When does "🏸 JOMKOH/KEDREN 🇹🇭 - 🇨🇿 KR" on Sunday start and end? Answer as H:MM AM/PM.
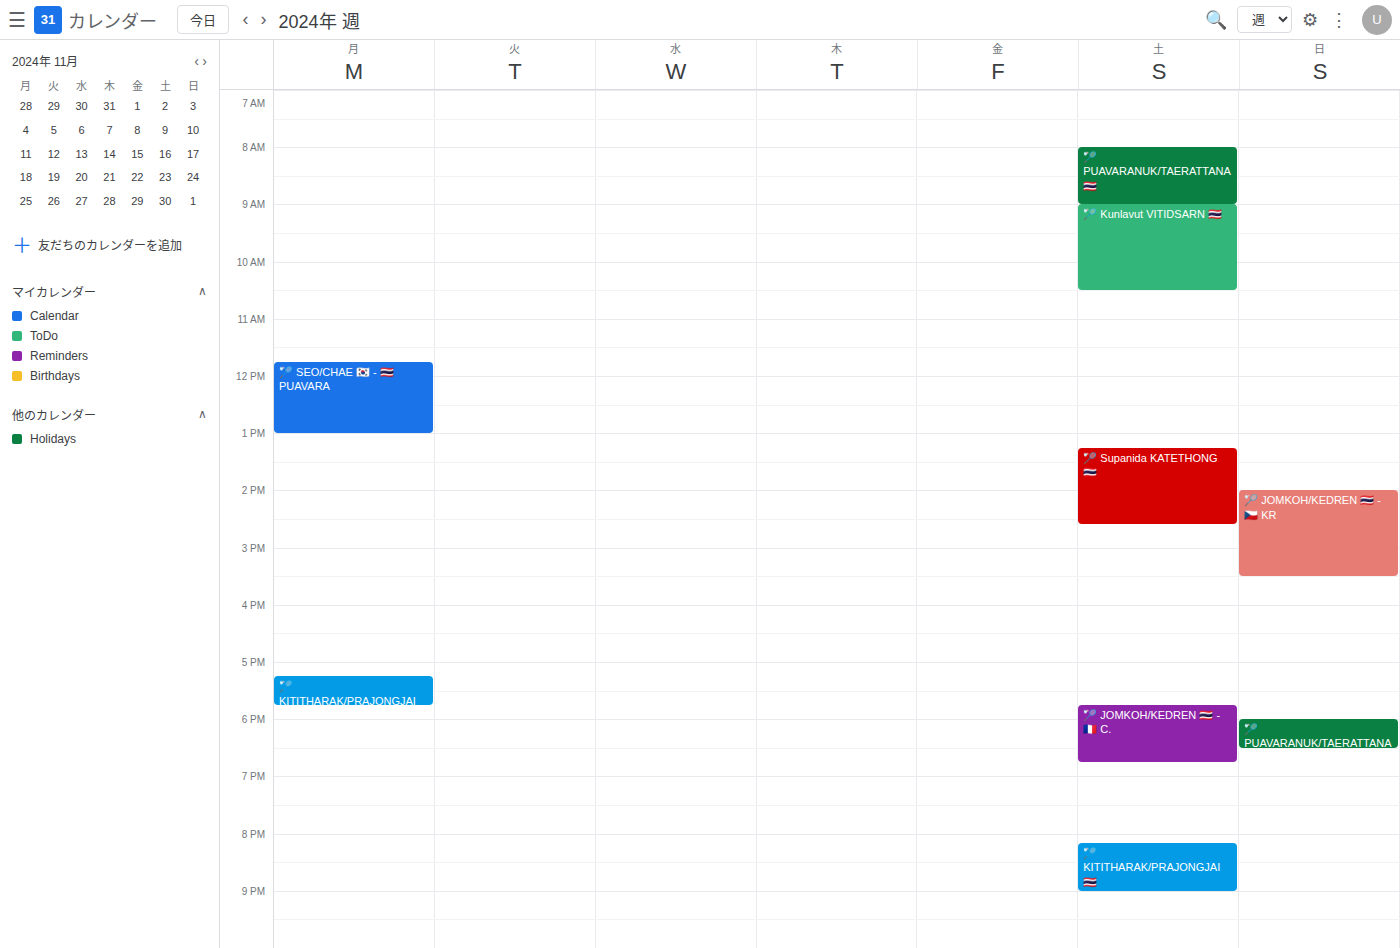
2:00 PM to 3:30 PM